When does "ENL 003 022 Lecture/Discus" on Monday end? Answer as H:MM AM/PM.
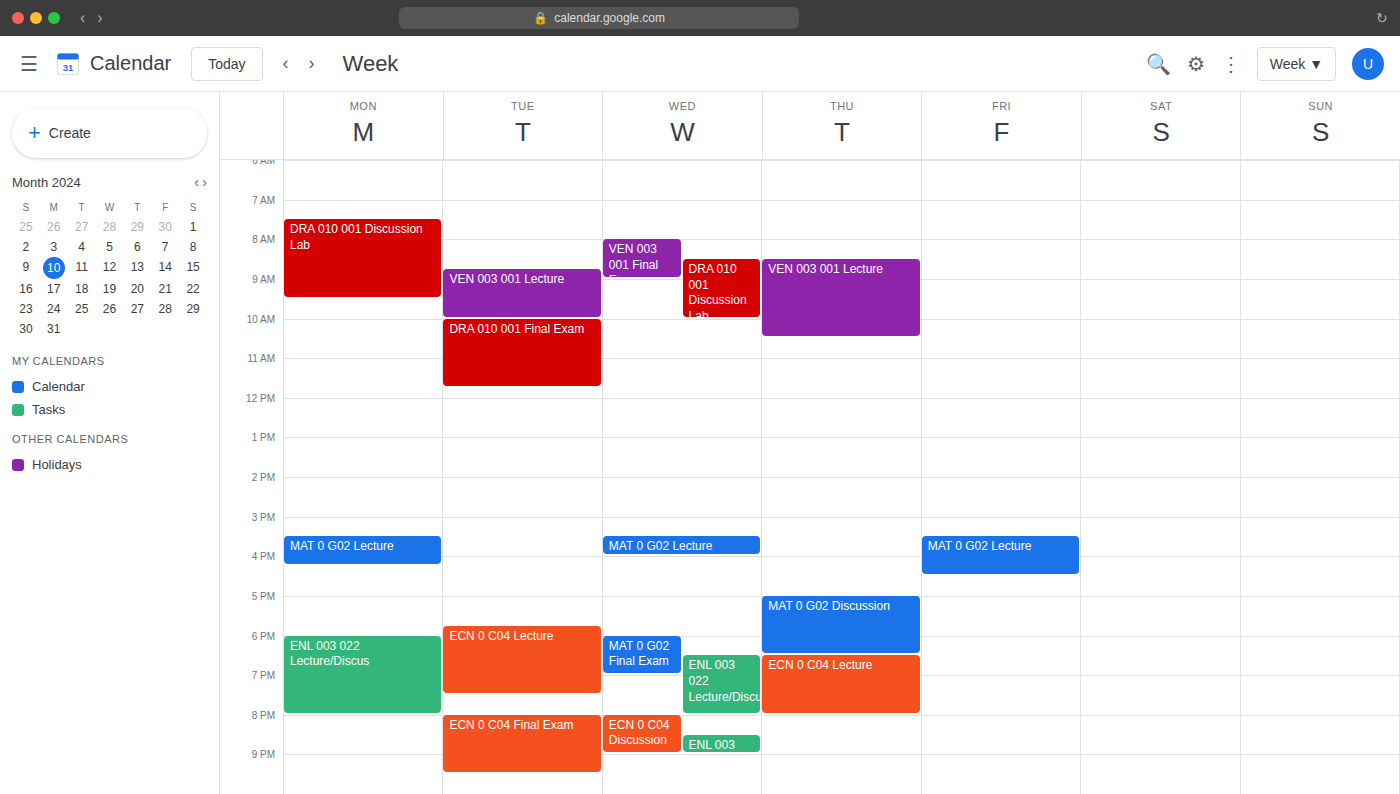
8:00 PM